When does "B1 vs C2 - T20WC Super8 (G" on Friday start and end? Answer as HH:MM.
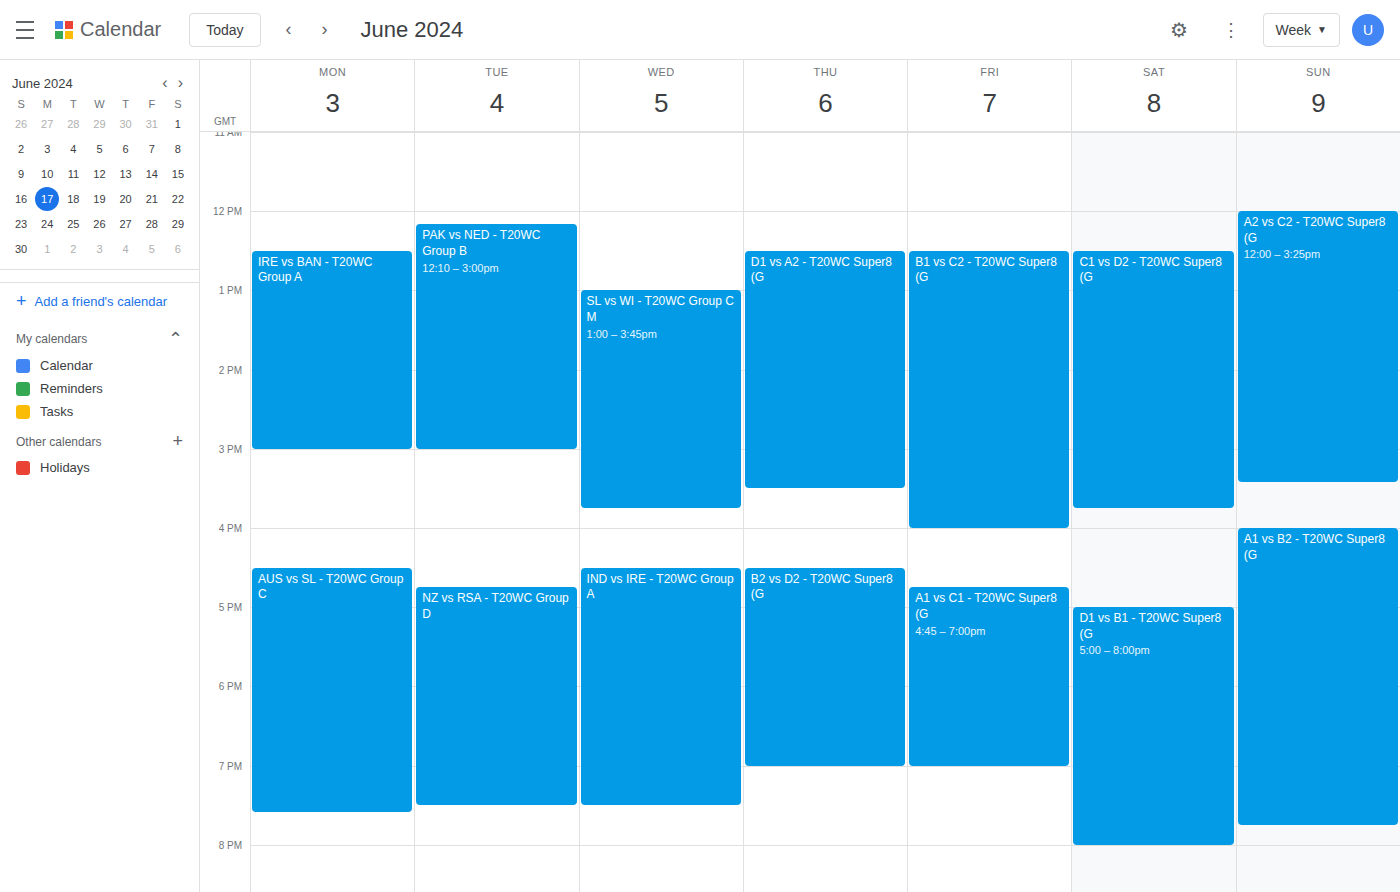
12:30 to 16:00